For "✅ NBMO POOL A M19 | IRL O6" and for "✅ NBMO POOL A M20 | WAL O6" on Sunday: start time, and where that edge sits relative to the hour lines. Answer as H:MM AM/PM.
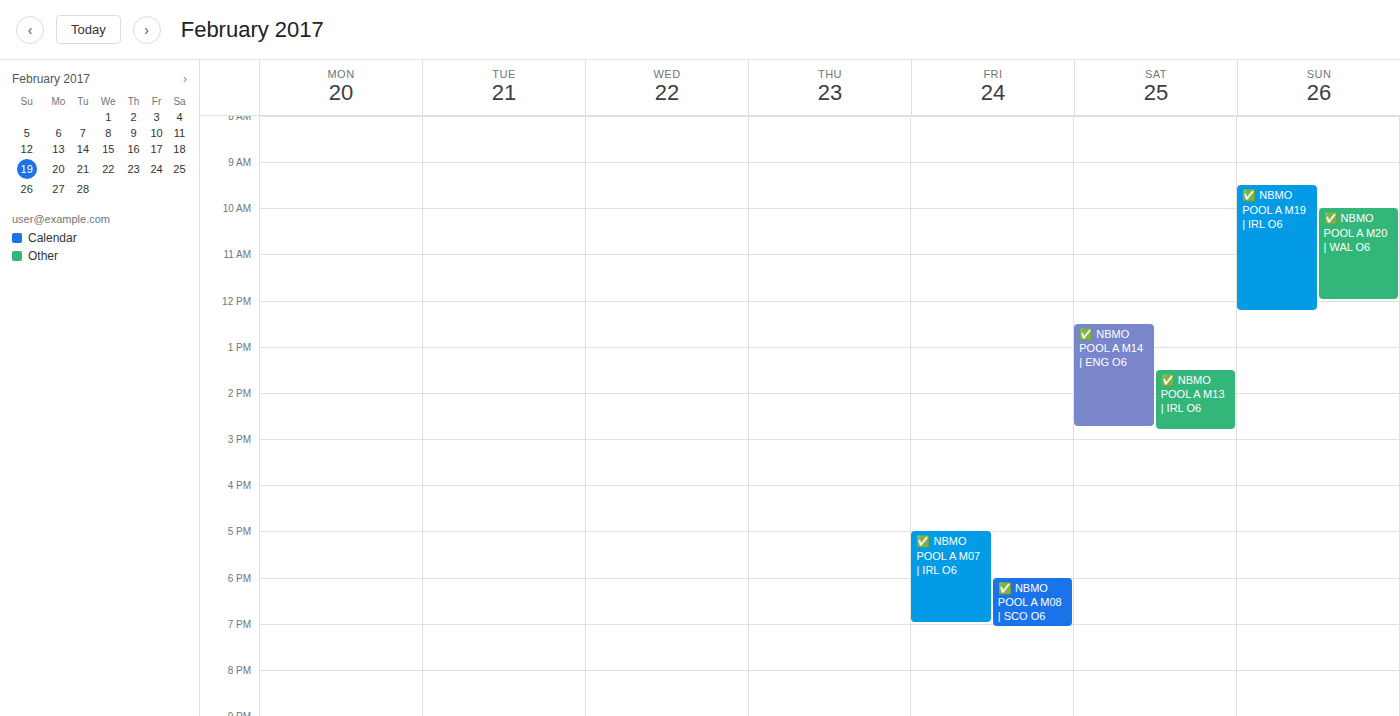
"✅ NBMO POOL A M19 | IRL O6": 9:30 AM, halfway between the 9 AM and 10 AM lines. "✅ NBMO POOL A M20 | WAL O6": 10:00 AM, exactly on the 10 AM line.